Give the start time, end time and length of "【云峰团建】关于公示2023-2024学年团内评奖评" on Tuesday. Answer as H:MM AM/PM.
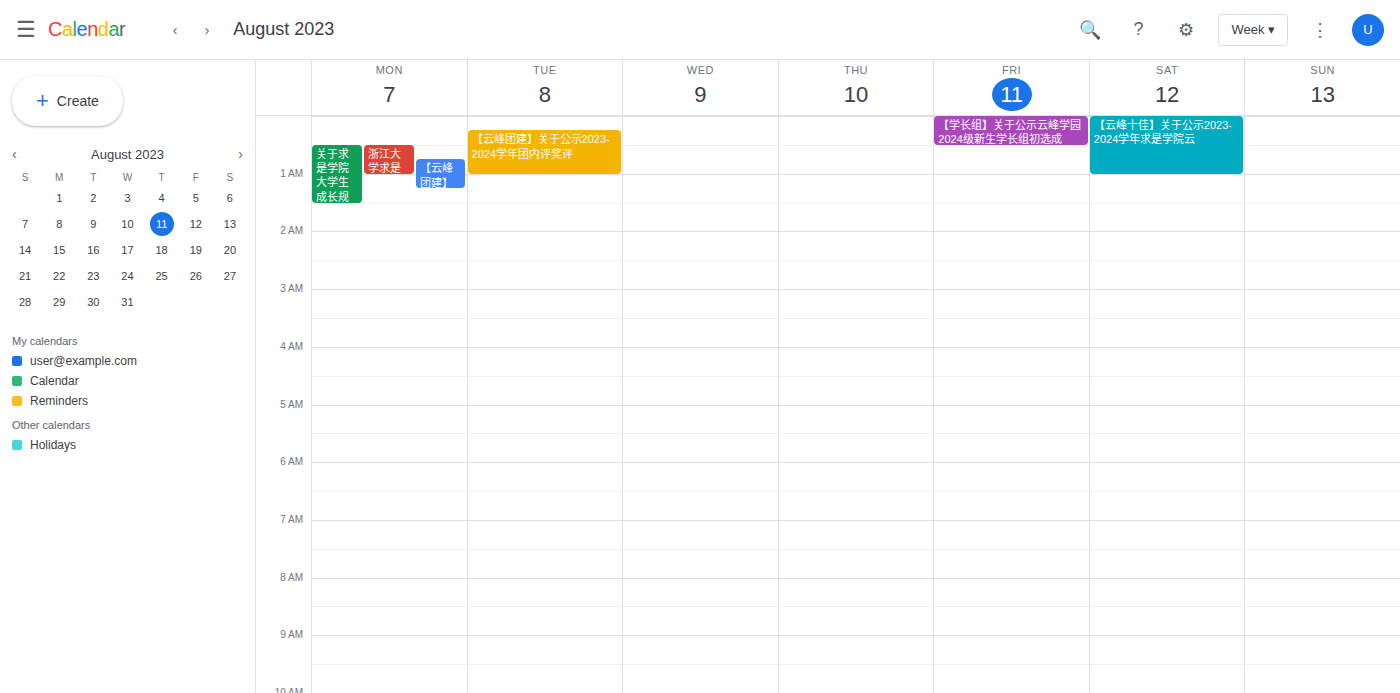
12:15 AM to 1:00 AM, 45 minutes